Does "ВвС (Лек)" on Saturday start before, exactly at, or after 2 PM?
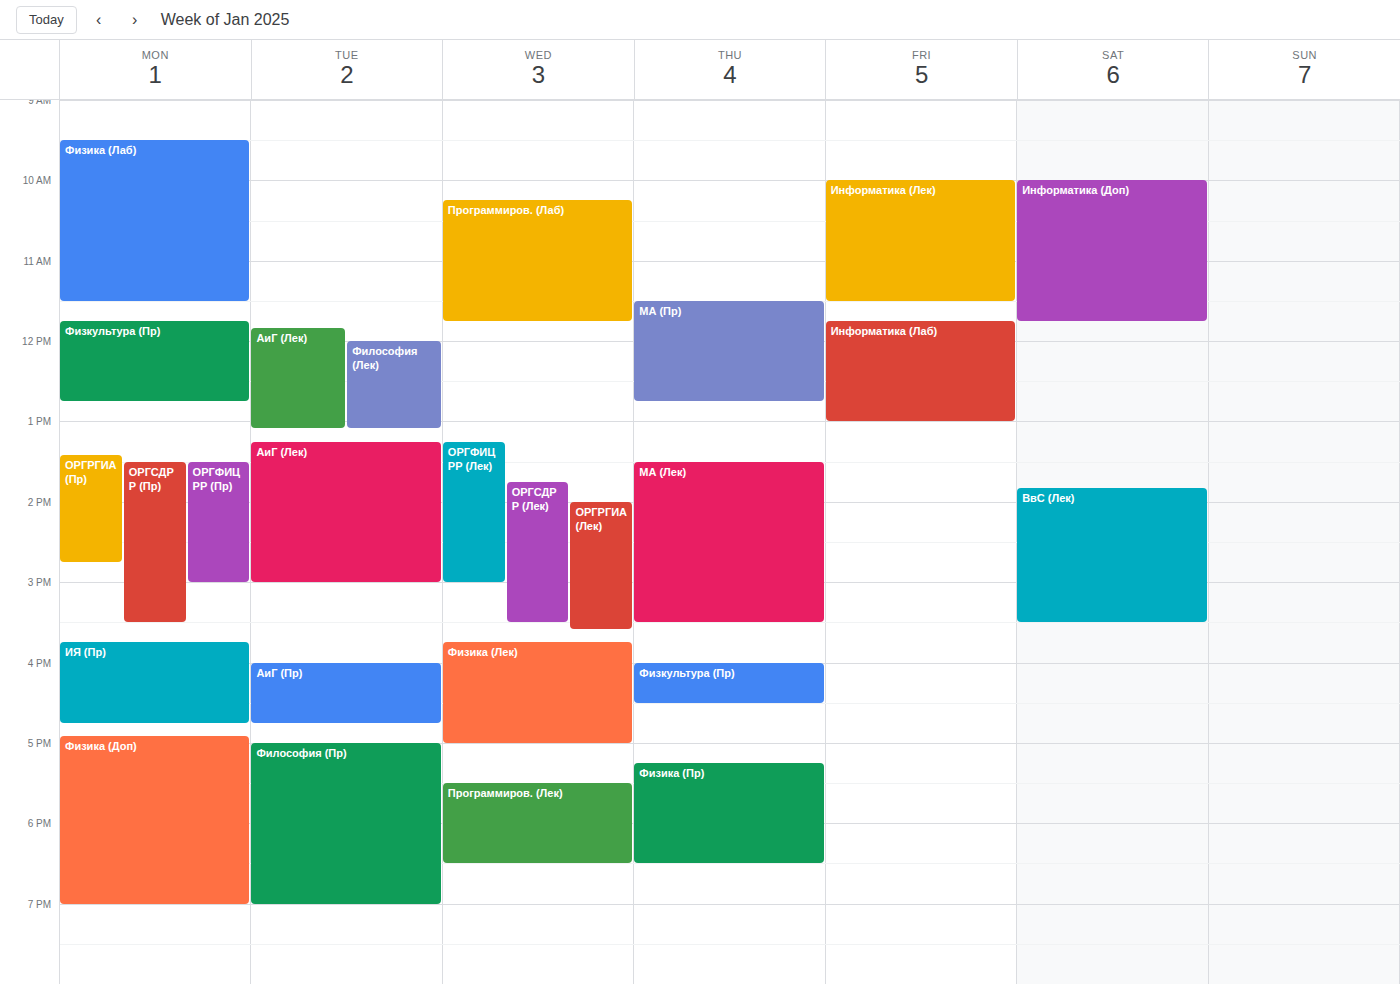
1:50 PM -- before 2 PM, 10 minutes above the 2 PM line.